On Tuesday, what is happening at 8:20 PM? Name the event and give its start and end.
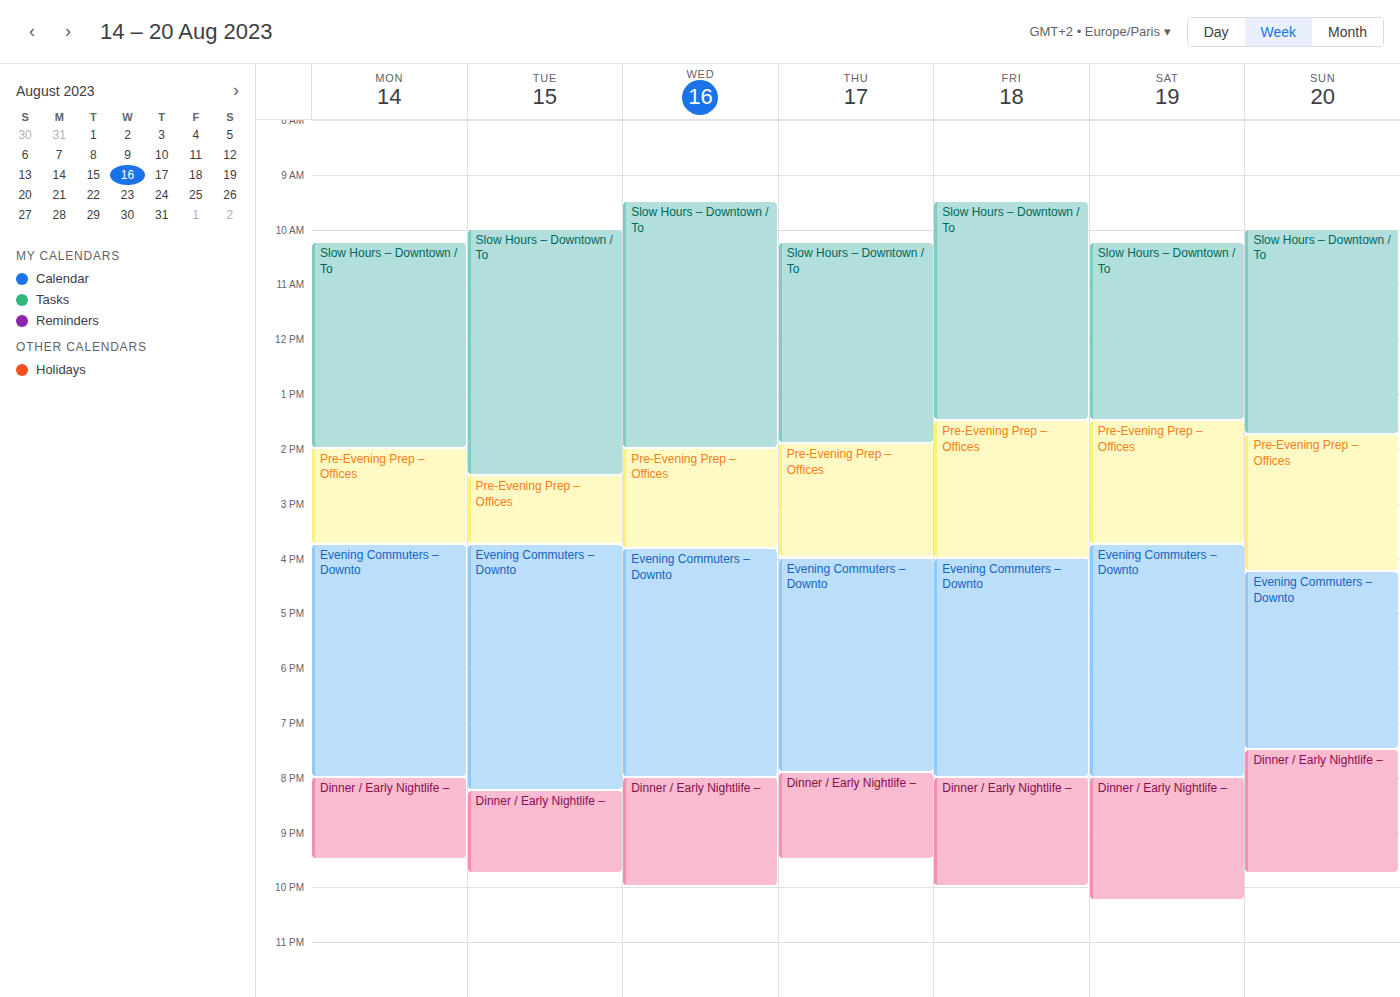
"Dinner / Early Nightlife –", 8:15 PM to 9:45 PM